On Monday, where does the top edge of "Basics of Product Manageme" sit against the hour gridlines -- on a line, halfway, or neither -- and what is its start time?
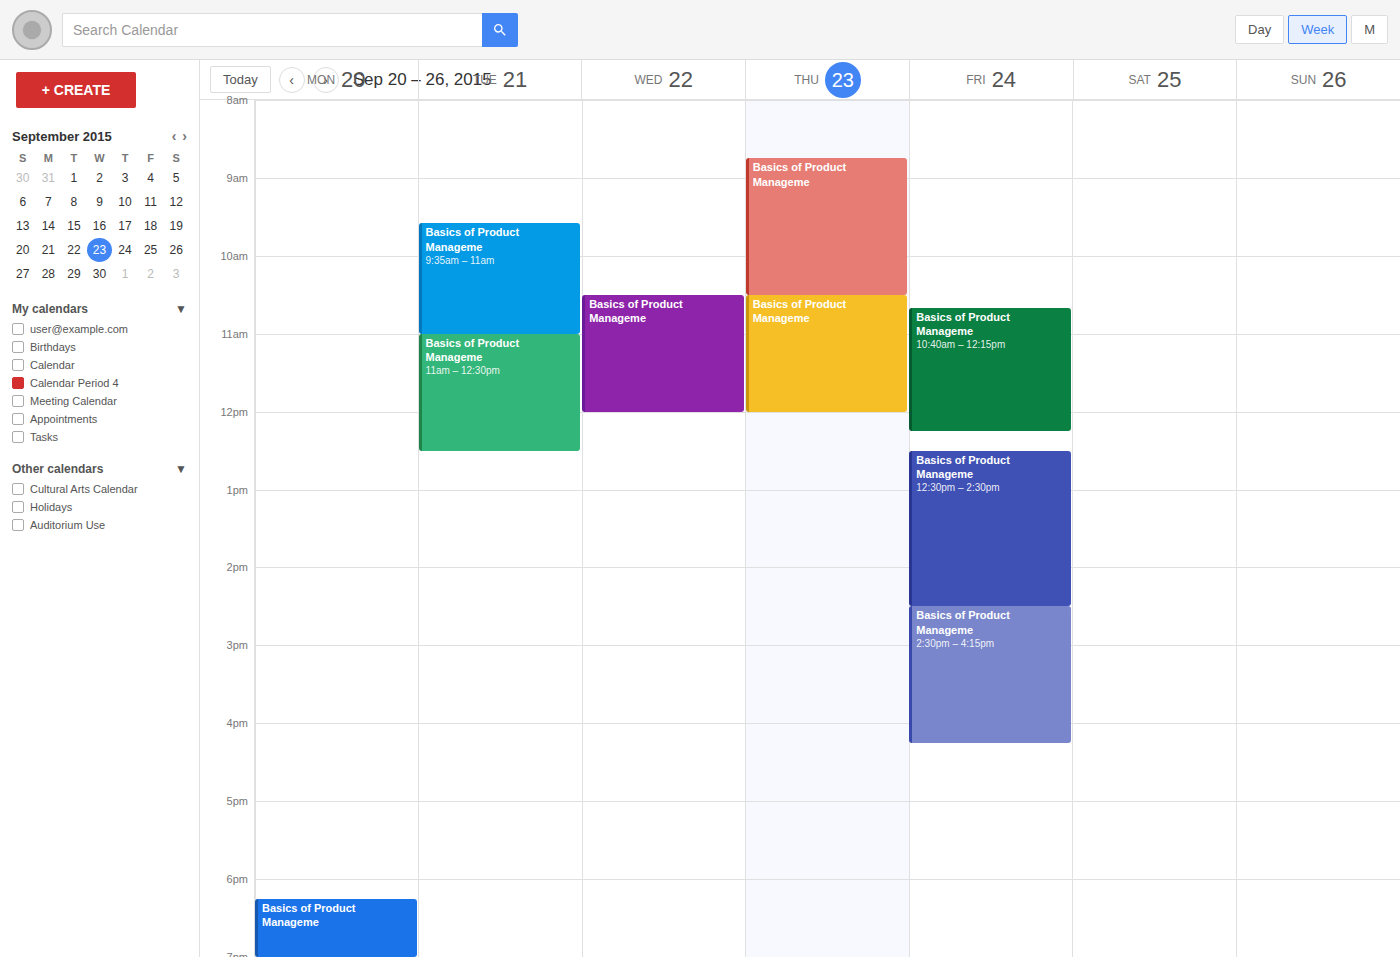
6:15 PM -- neither: a quarter of the way from the 6 PM line to the 7 PM line.